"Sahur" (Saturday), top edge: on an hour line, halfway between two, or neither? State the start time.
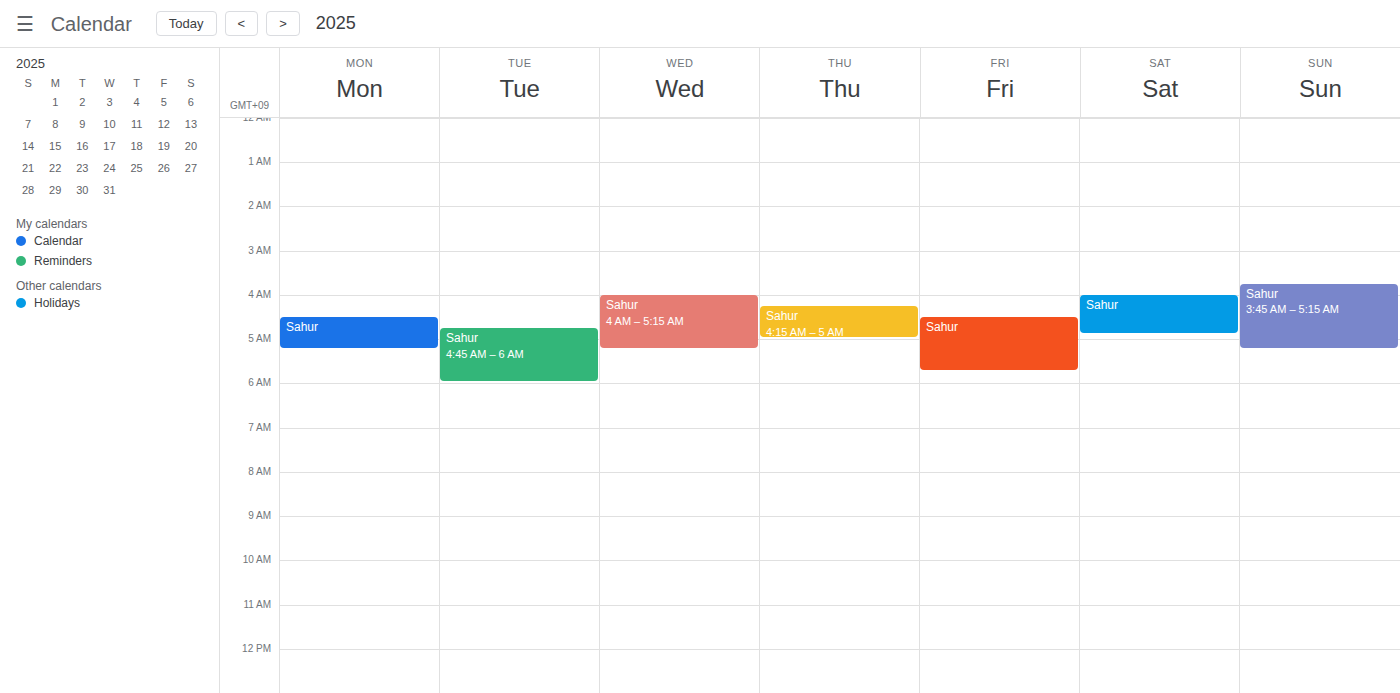
4:00 AM -- exactly on the 4 AM line.